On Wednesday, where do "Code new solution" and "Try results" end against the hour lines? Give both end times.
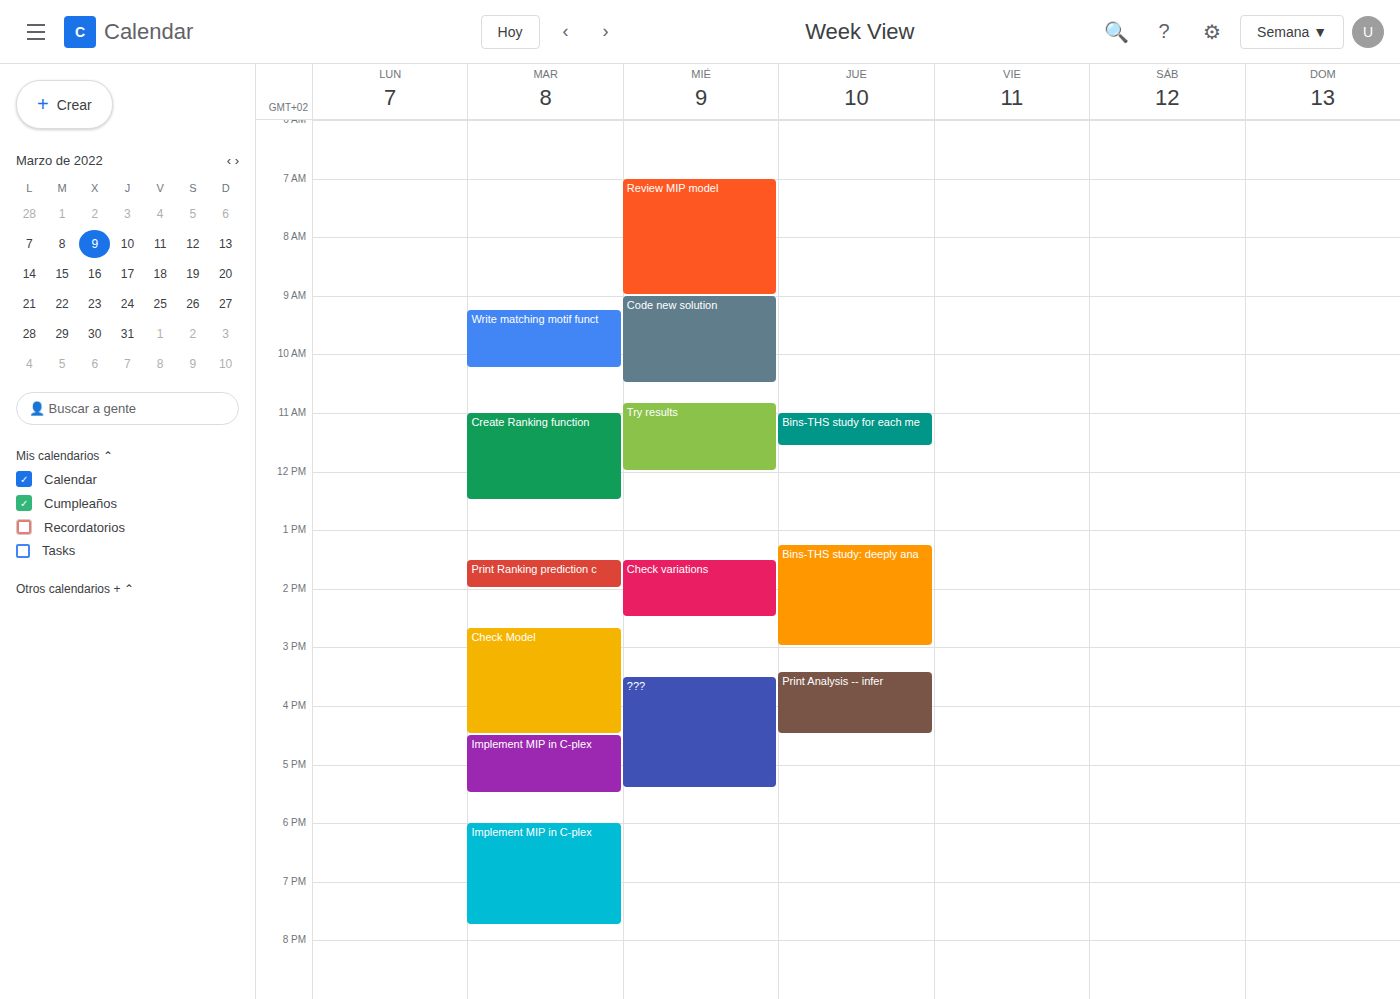
"Code new solution": 10:30 AM, halfway between the 10 AM and 11 AM lines. "Try results": 12:00 PM, exactly on the 12 PM line.